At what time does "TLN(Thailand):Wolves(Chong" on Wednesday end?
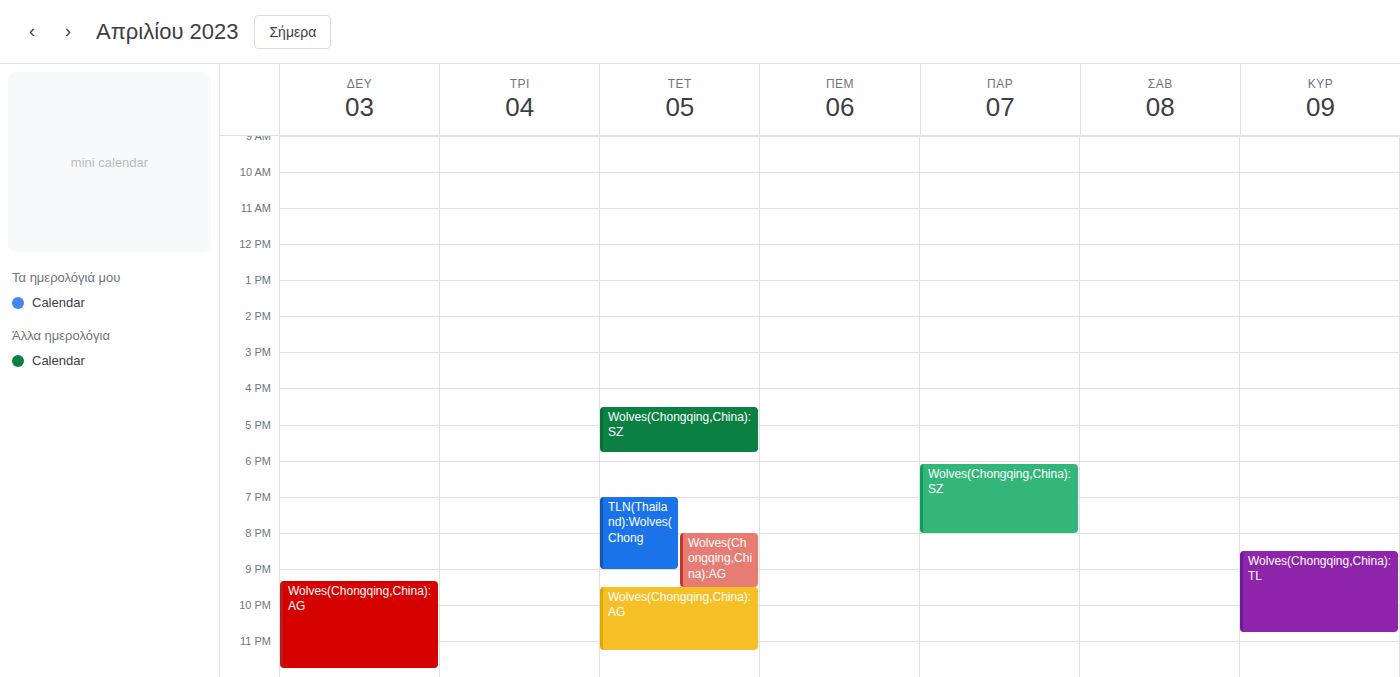
9:00 PM